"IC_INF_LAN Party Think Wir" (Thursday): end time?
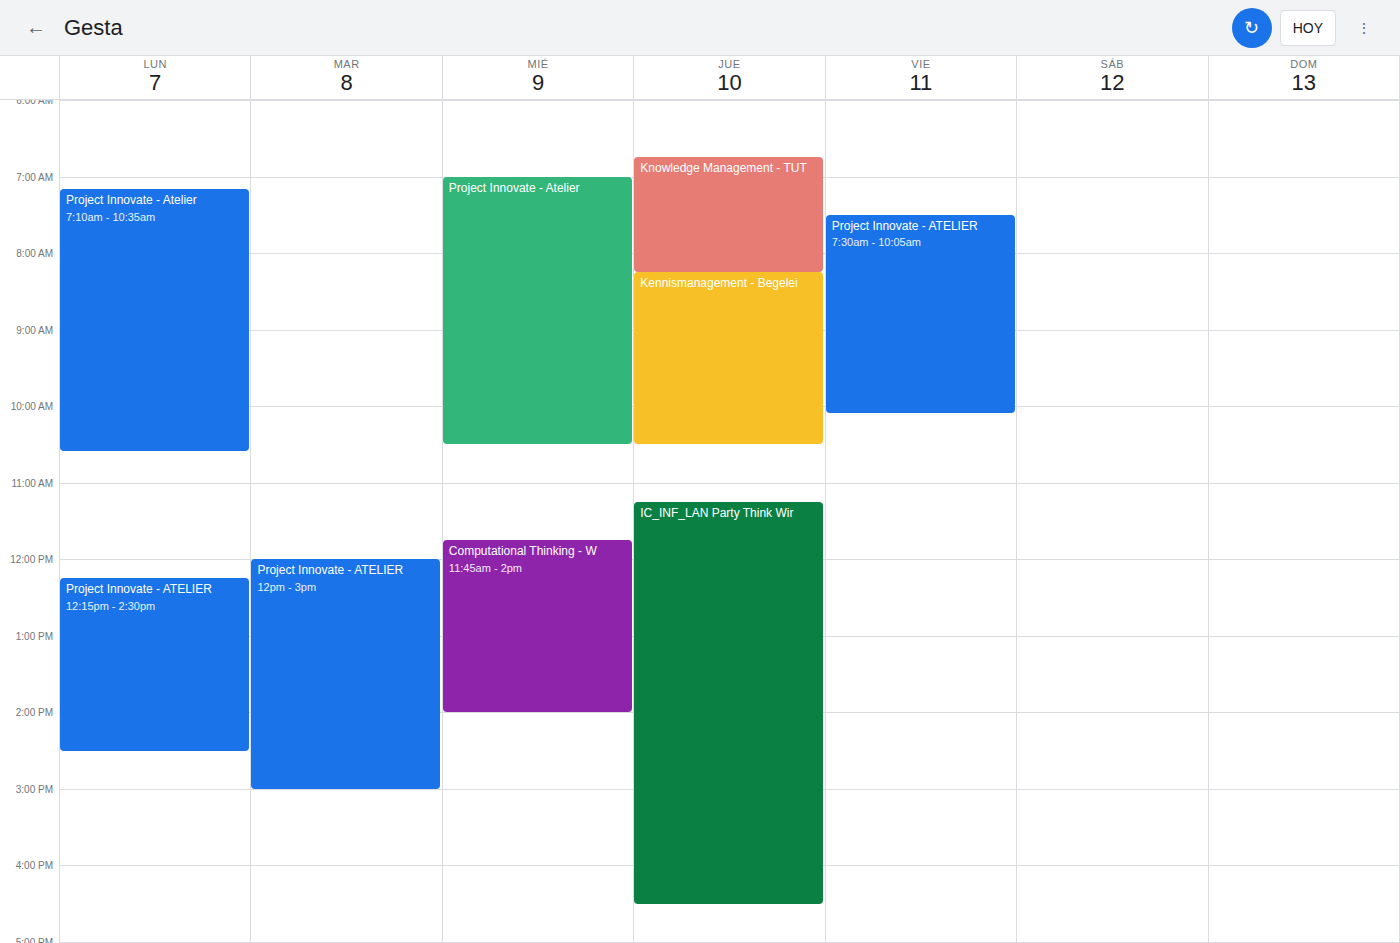
4:30 PM